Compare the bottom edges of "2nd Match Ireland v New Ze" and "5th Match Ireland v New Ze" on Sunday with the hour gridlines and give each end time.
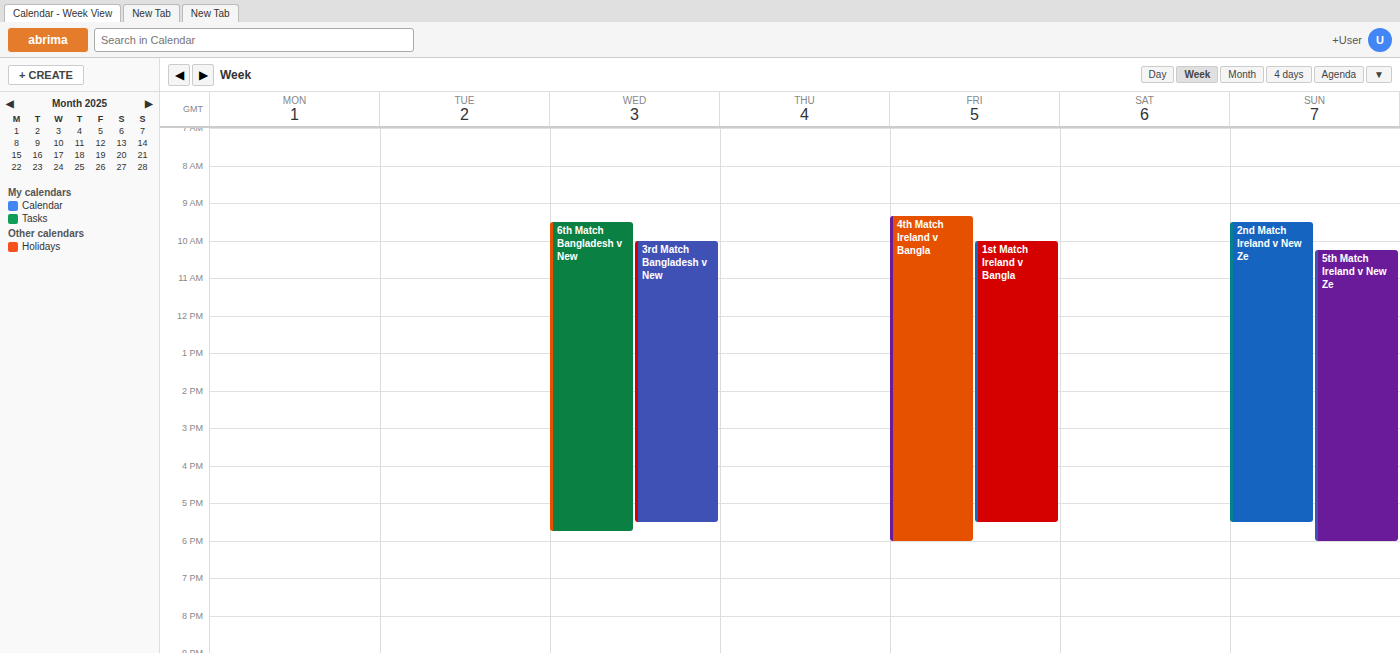
"2nd Match Ireland v New Ze": 5:30 PM, halfway between the 5 PM and 6 PM lines. "5th Match Ireland v New Ze": 6:00 PM, exactly on the 6 PM line.